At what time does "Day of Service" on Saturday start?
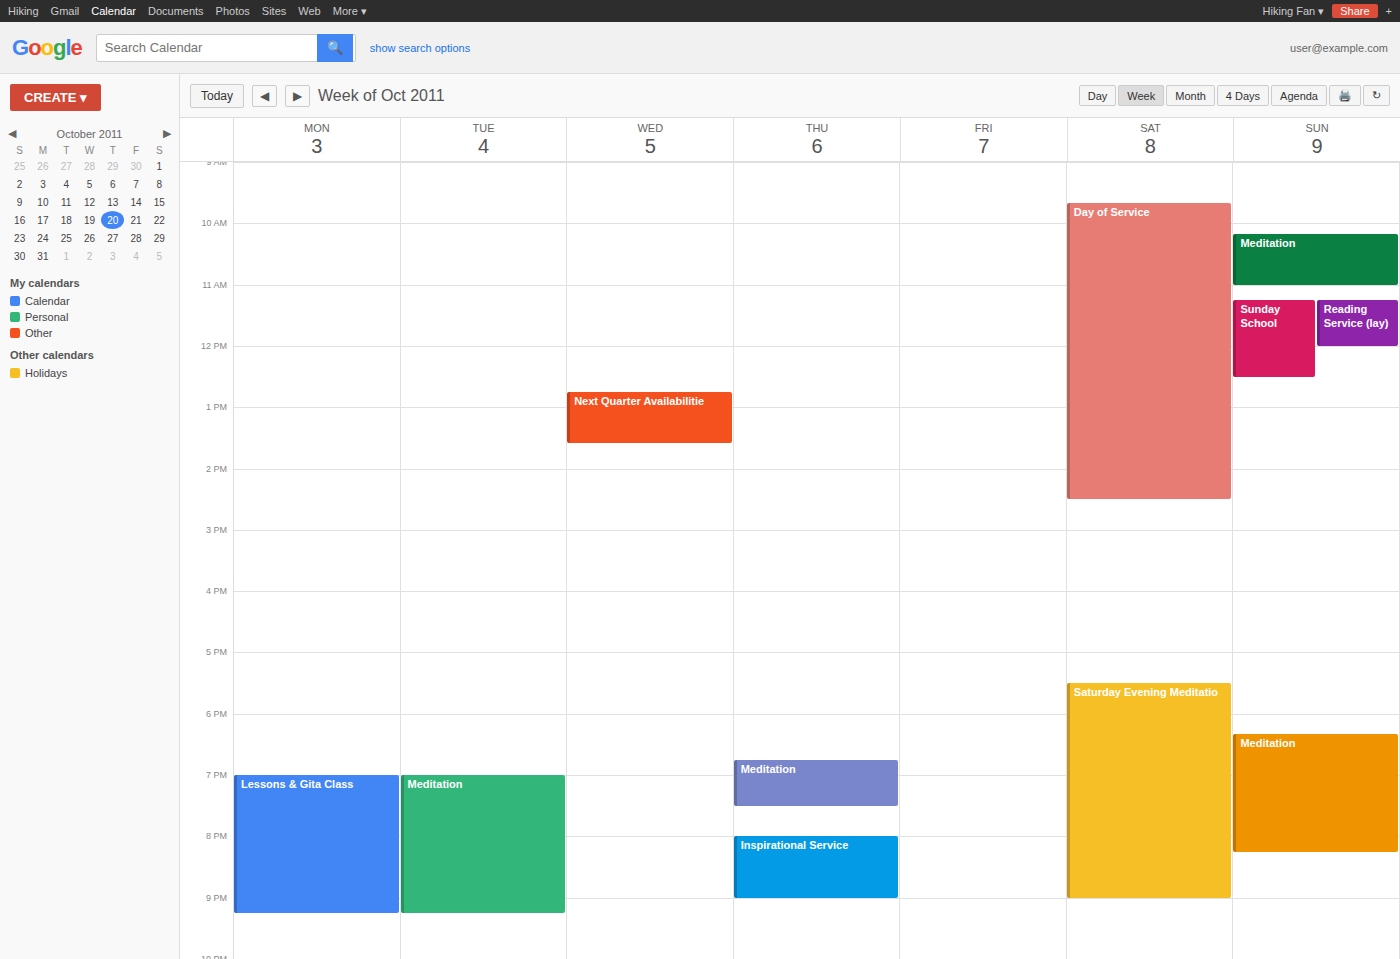
9:40 AM